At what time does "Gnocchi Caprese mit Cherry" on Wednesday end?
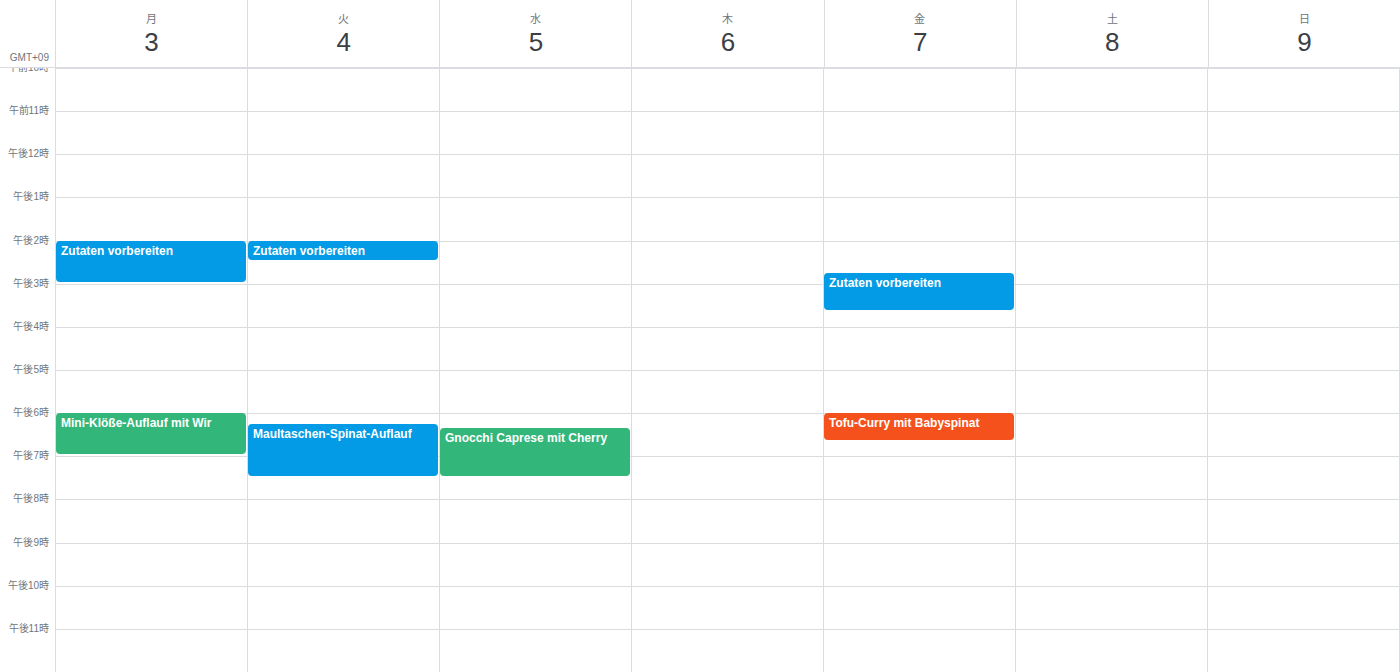
7:30 PM